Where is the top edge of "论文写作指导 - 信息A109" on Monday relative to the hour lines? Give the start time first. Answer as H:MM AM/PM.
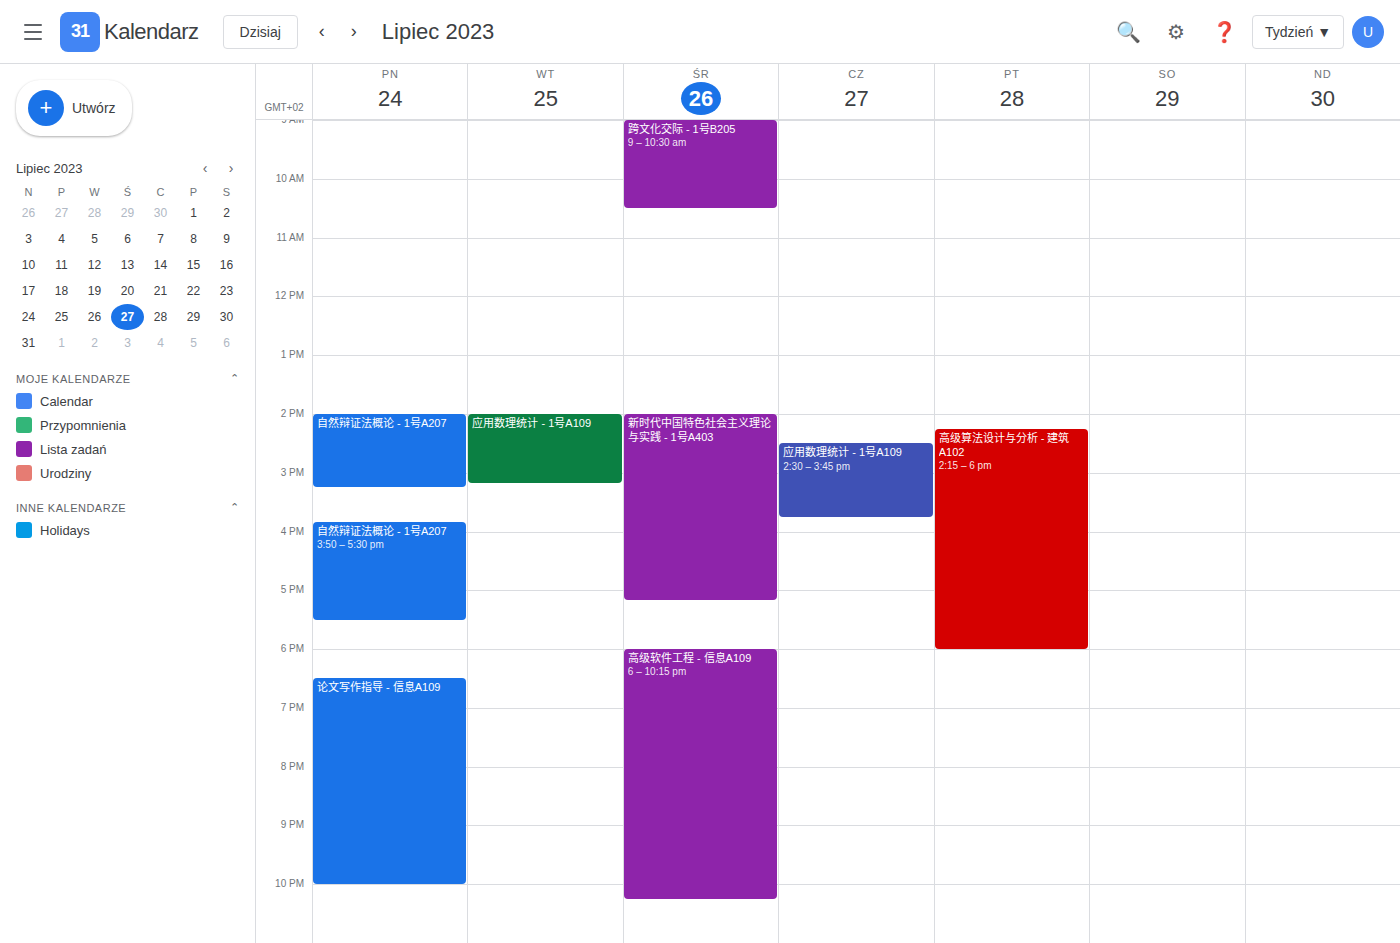
6:30 PM -- halfway between the 6 PM and 7 PM lines.